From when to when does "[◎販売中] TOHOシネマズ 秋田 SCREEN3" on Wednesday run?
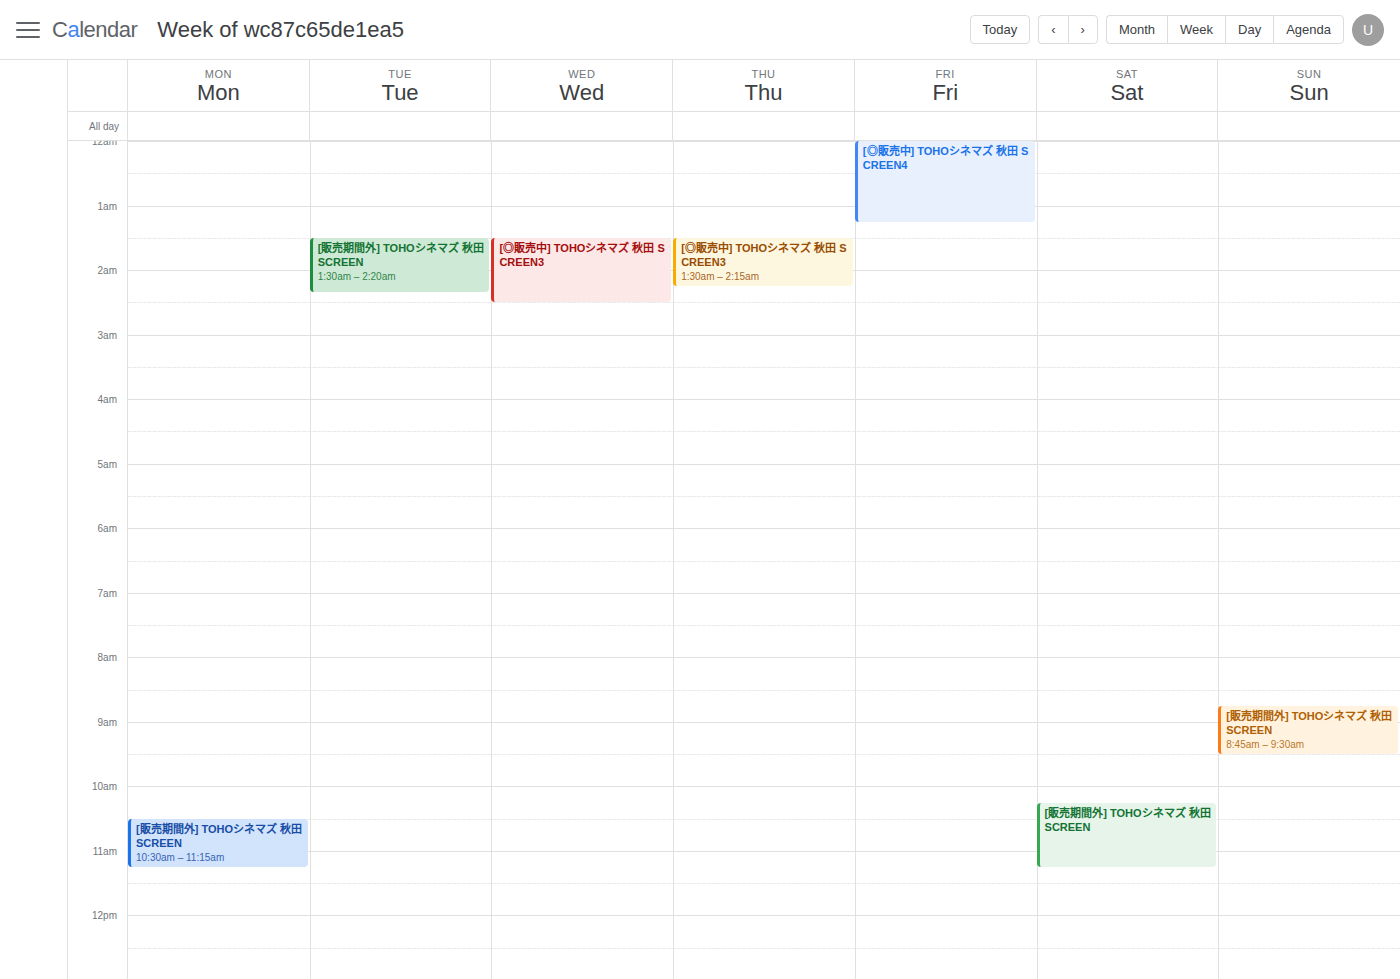
1:30 AM to 2:30 AM